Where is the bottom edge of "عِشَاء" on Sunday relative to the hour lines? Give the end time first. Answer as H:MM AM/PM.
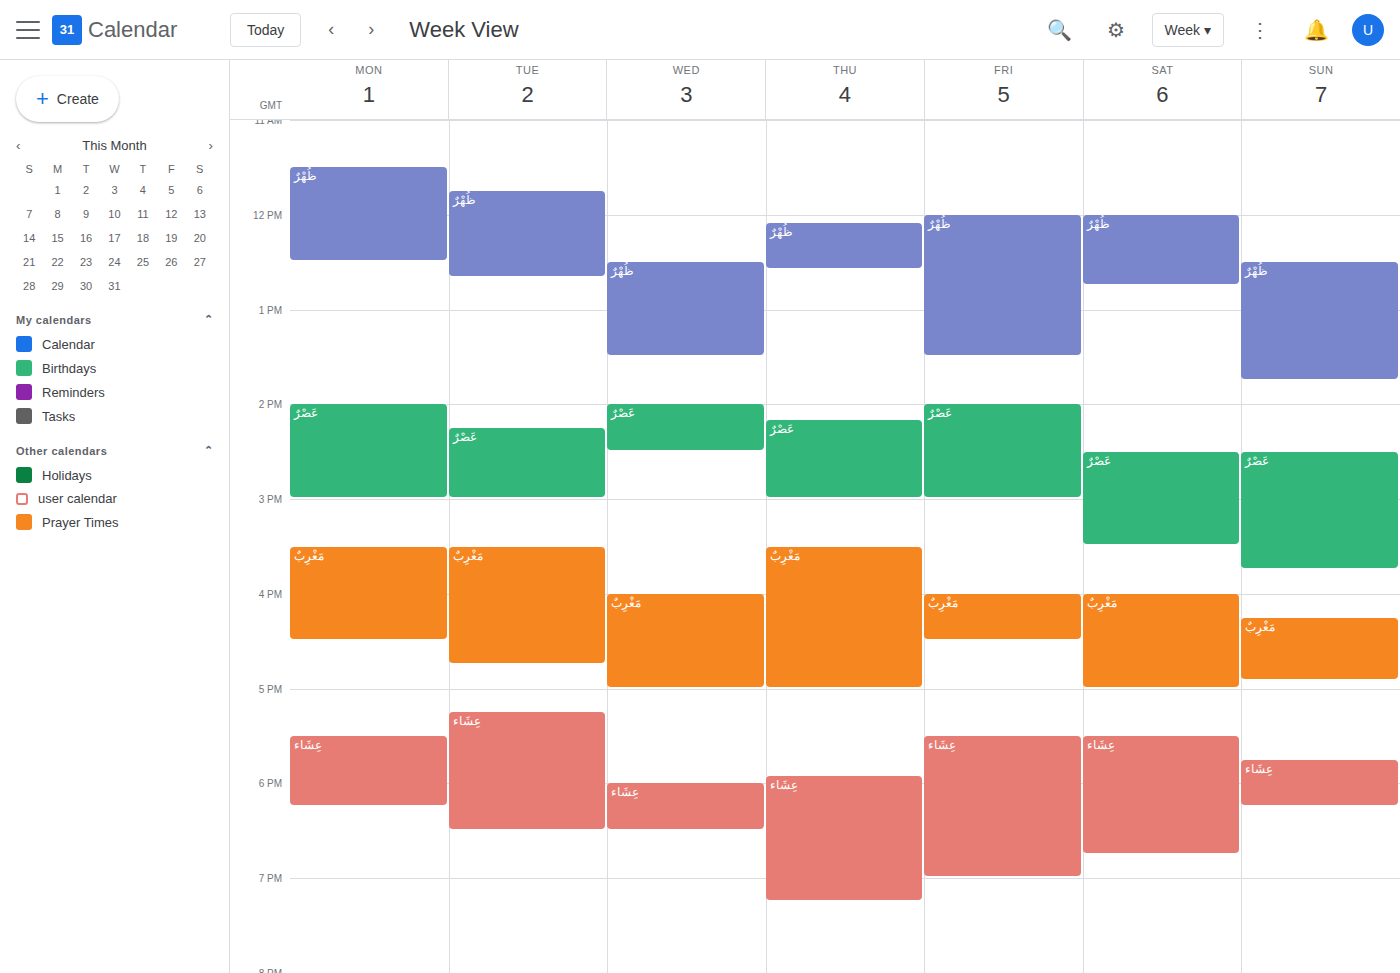
6:15 PM -- neither: a quarter of the way from the 6 PM line to the 7 PM line.